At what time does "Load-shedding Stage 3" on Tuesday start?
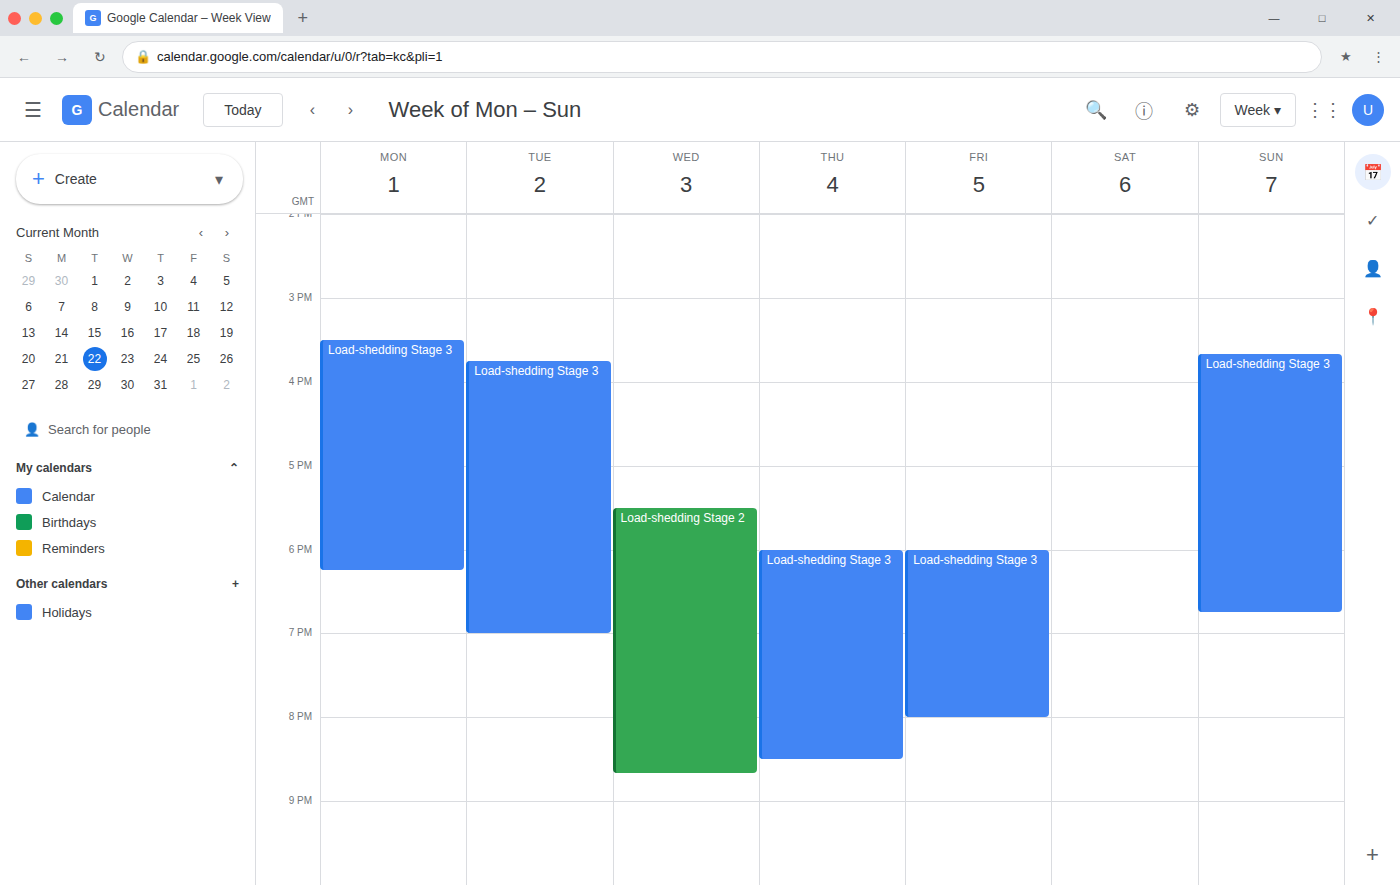
3:45 PM